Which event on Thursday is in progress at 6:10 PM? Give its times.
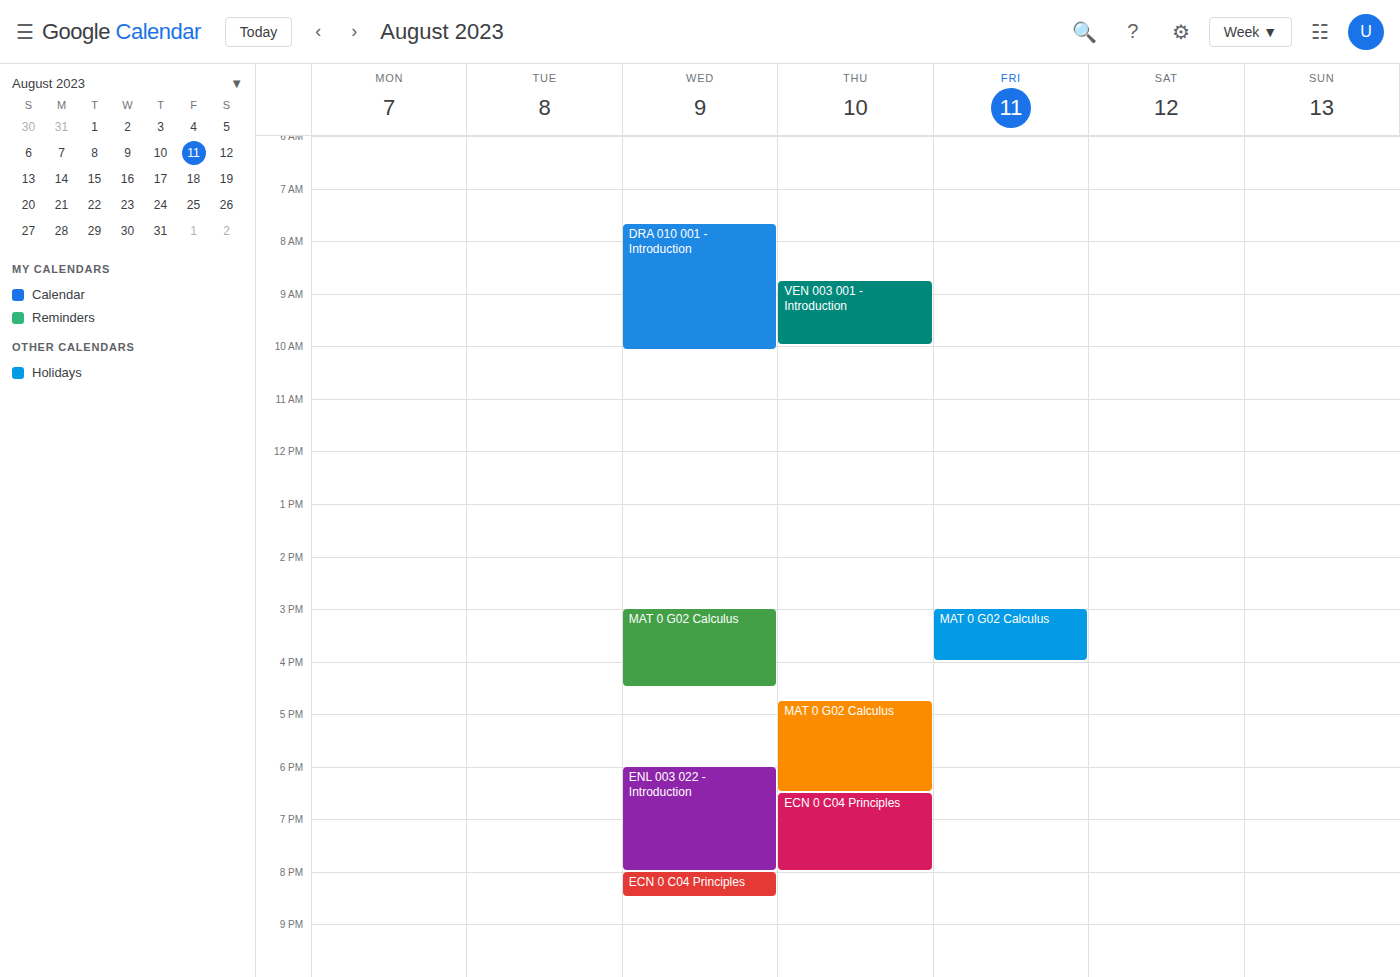
"MAT 0 G02 Calculus", 4:45 PM to 6:30 PM